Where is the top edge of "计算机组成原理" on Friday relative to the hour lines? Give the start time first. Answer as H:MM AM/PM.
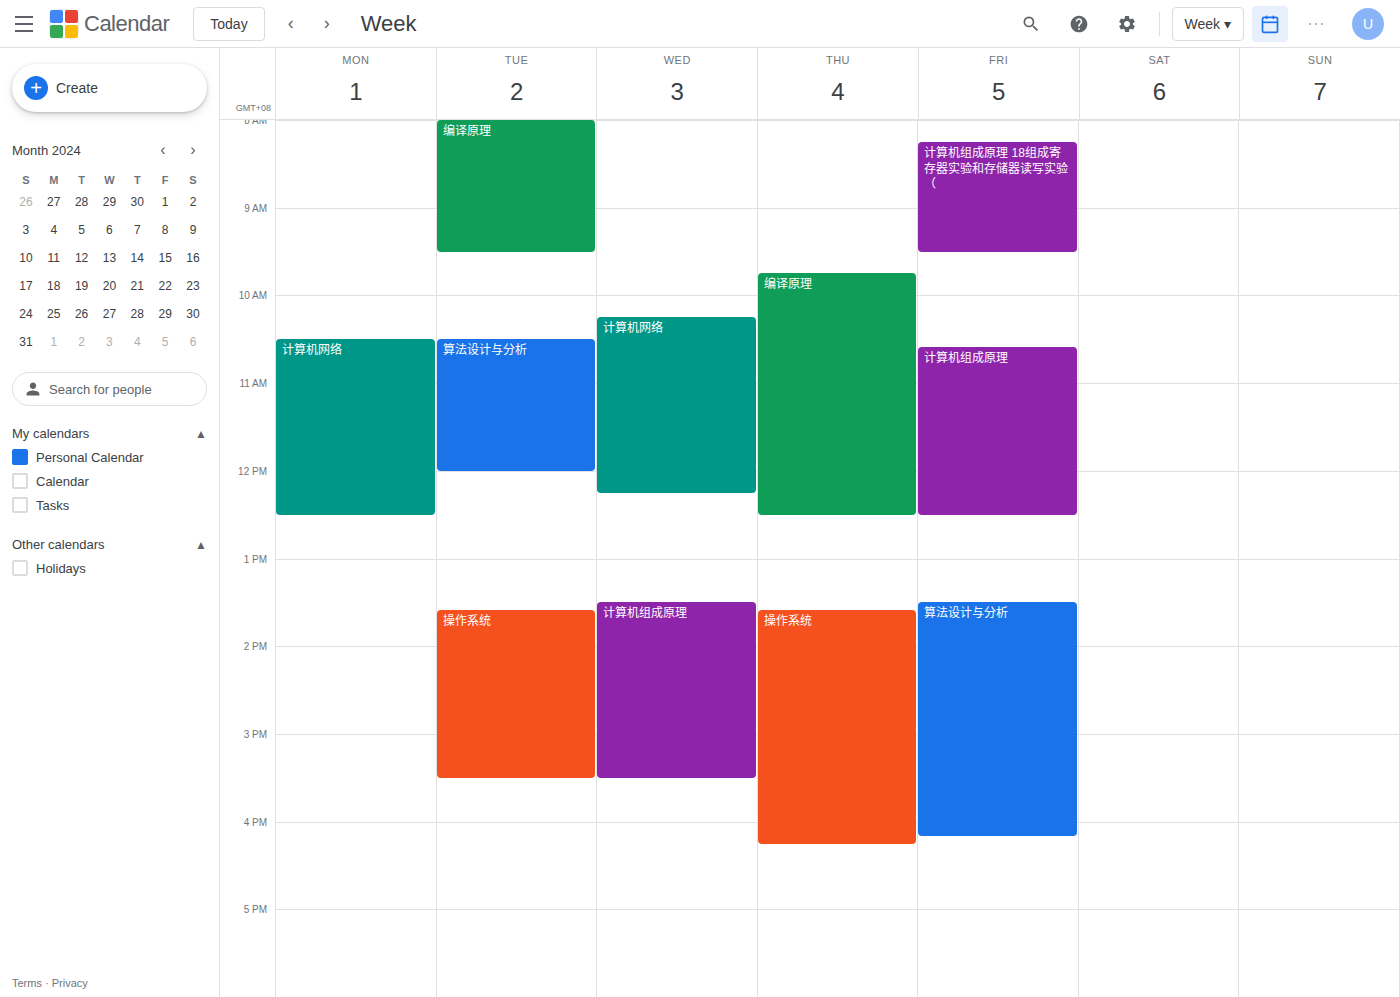
10:35 AM -- neither: 35 minutes below the 10 AM line and 25 minutes above the 11 AM line.